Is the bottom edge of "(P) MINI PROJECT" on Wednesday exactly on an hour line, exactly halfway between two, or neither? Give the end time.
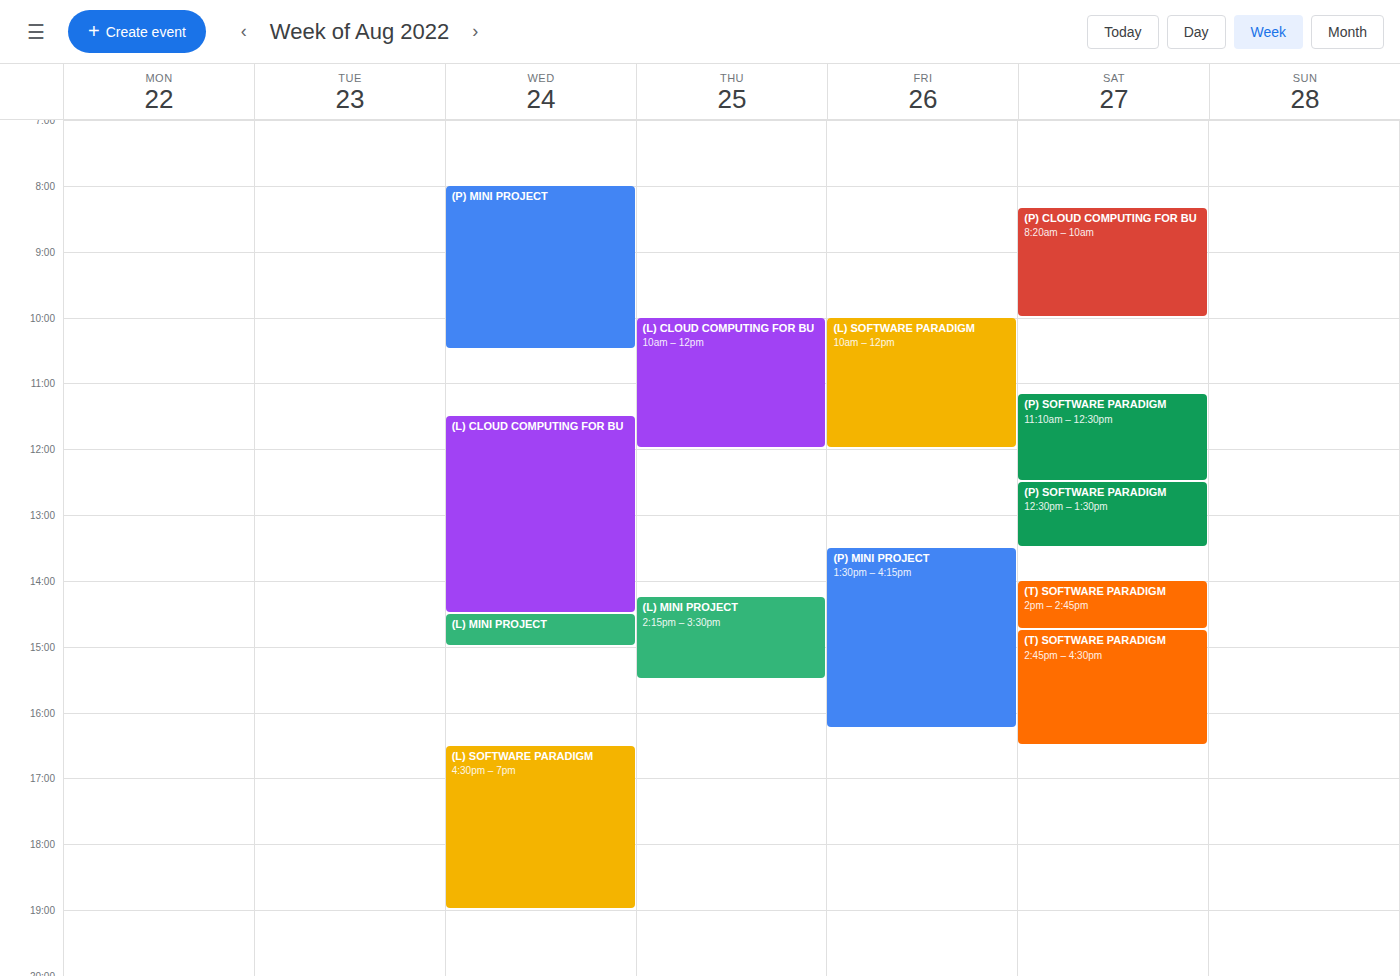
10:30 AM -- halfway between the 10 AM and 11 AM lines.